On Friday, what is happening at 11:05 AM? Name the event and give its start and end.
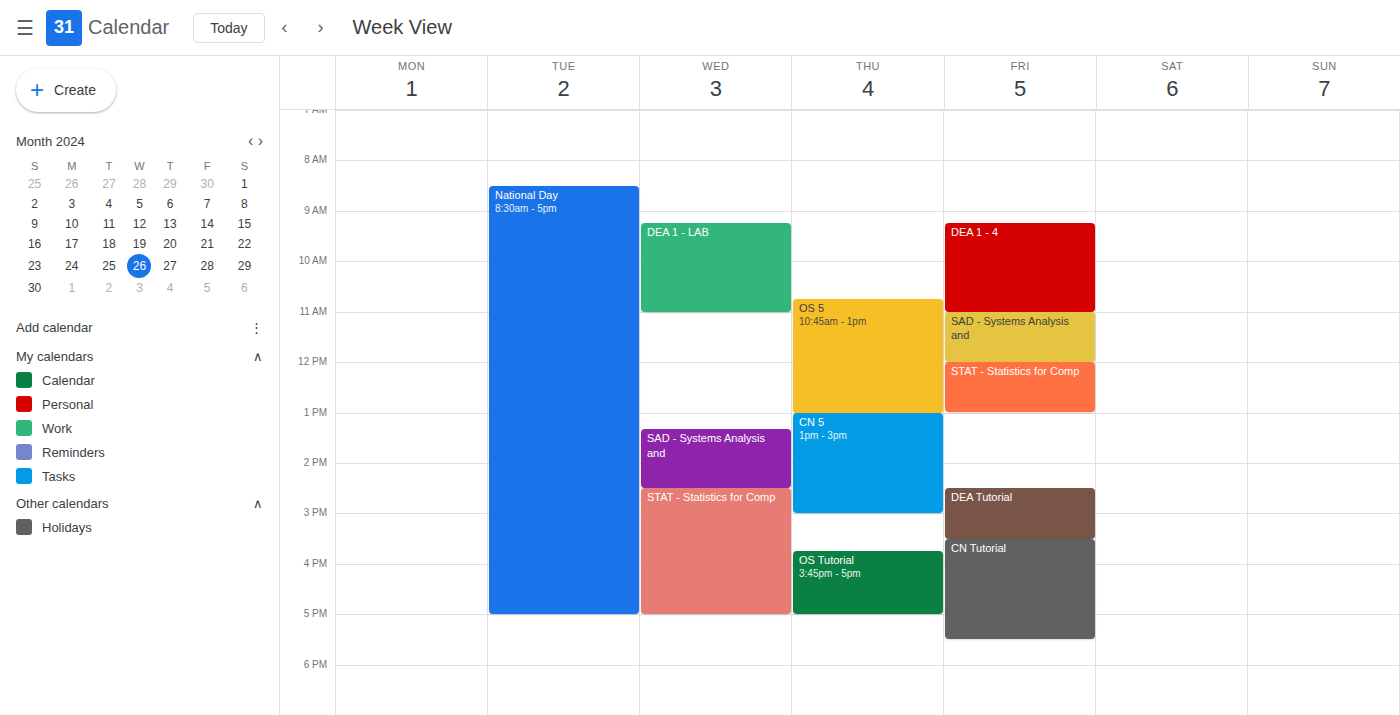
"SAD - Systems Analysis and", 11:00 AM to 12:00 PM